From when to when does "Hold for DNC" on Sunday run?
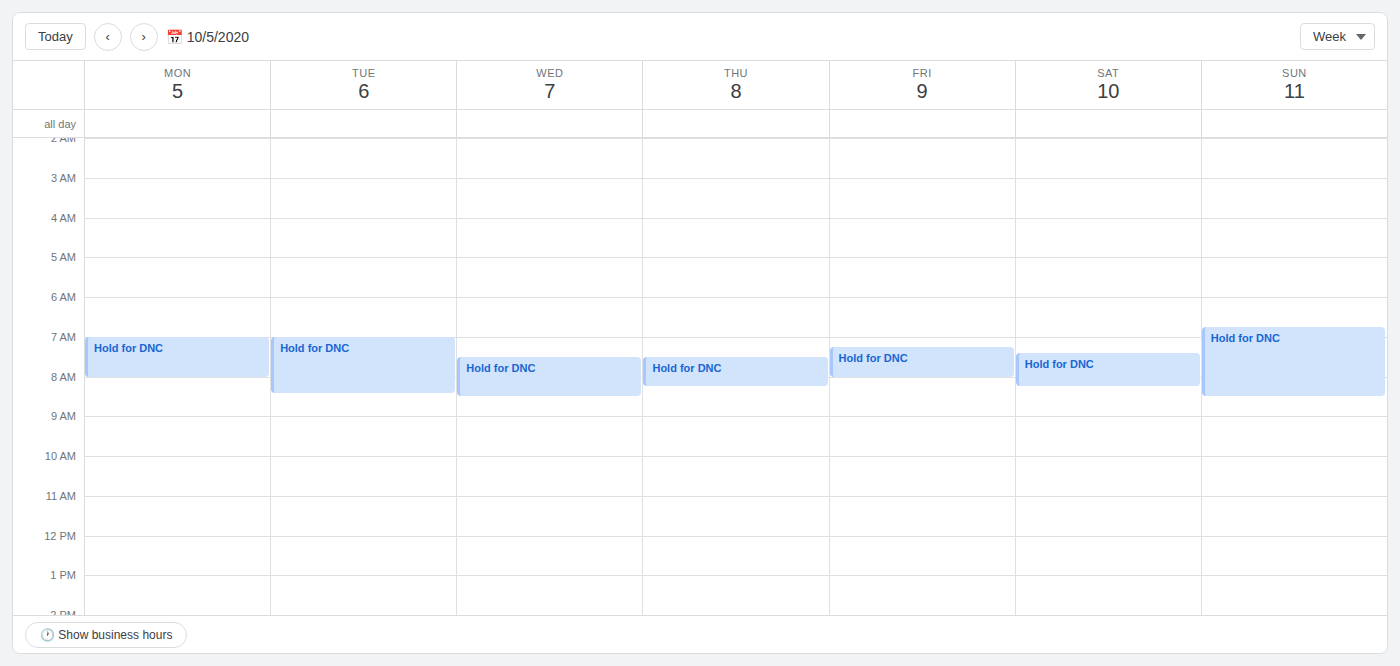
6:45 AM to 8:30 AM